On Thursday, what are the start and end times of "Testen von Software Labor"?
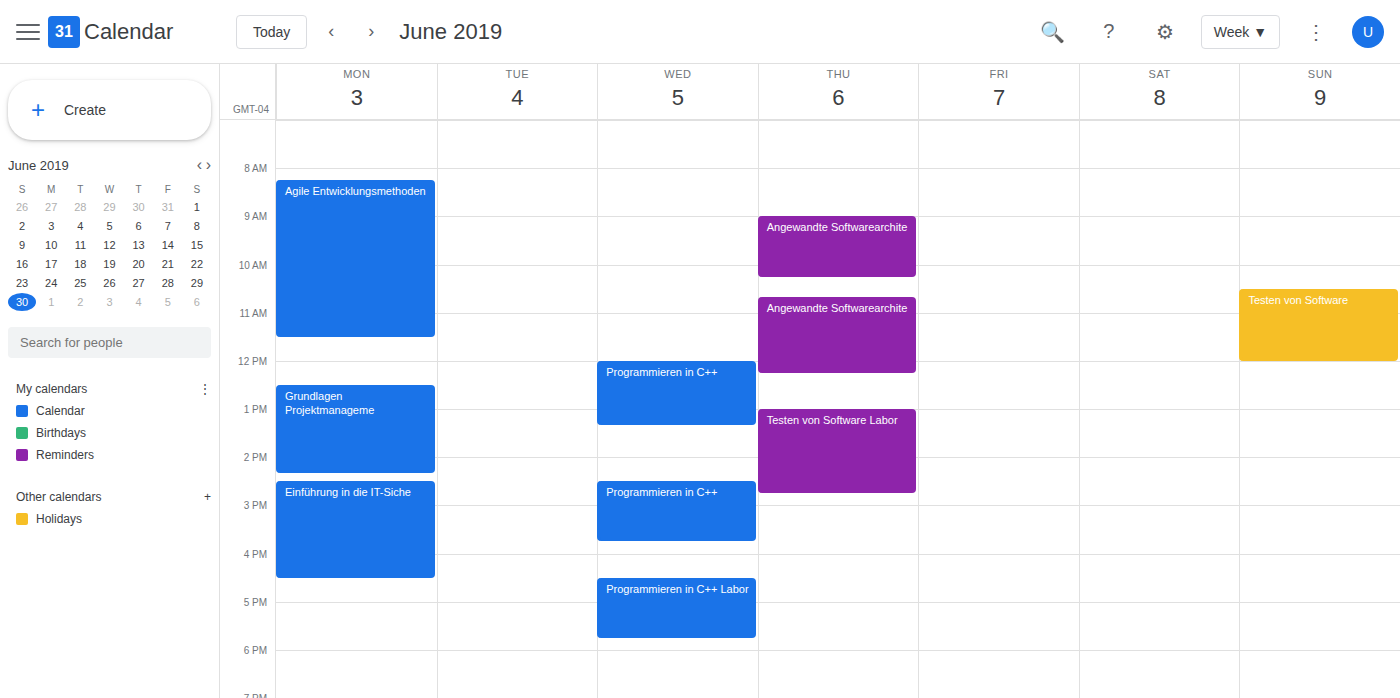
1:00 PM to 2:45 PM